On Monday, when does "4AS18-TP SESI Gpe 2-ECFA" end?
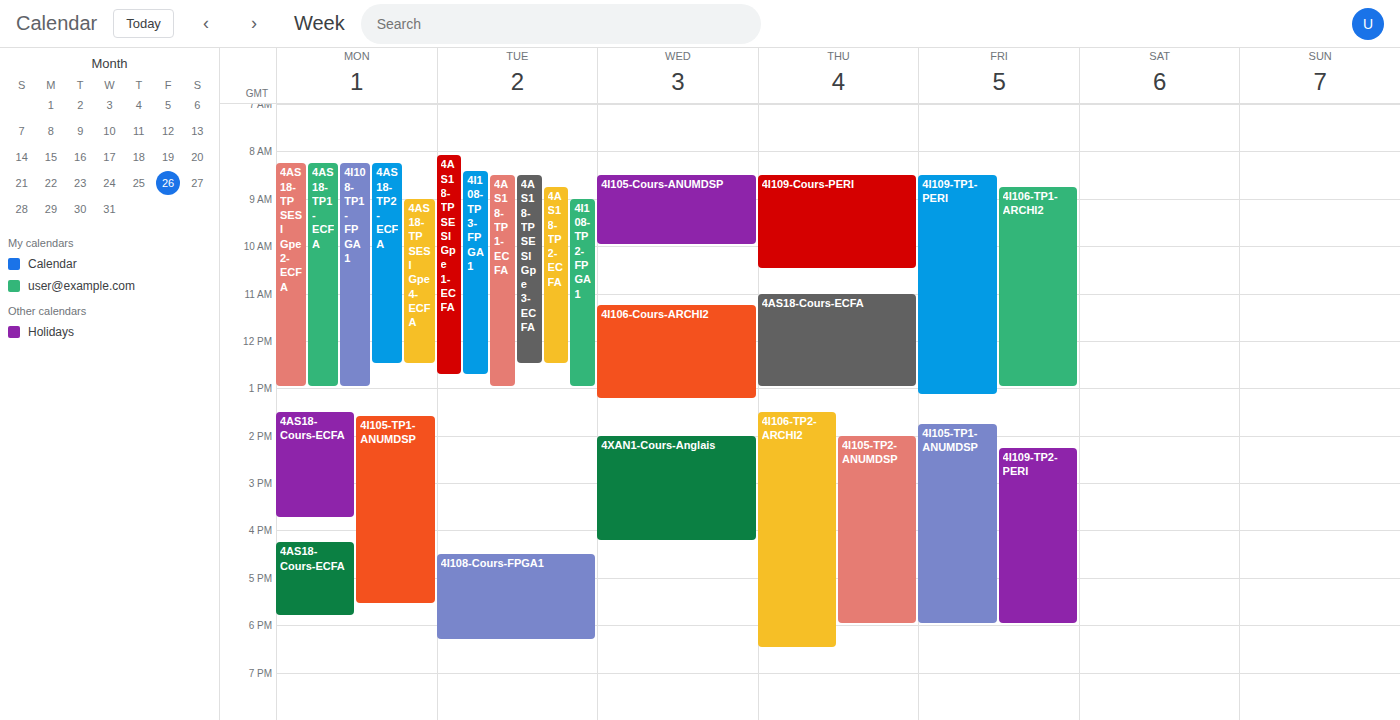
1:00 PM